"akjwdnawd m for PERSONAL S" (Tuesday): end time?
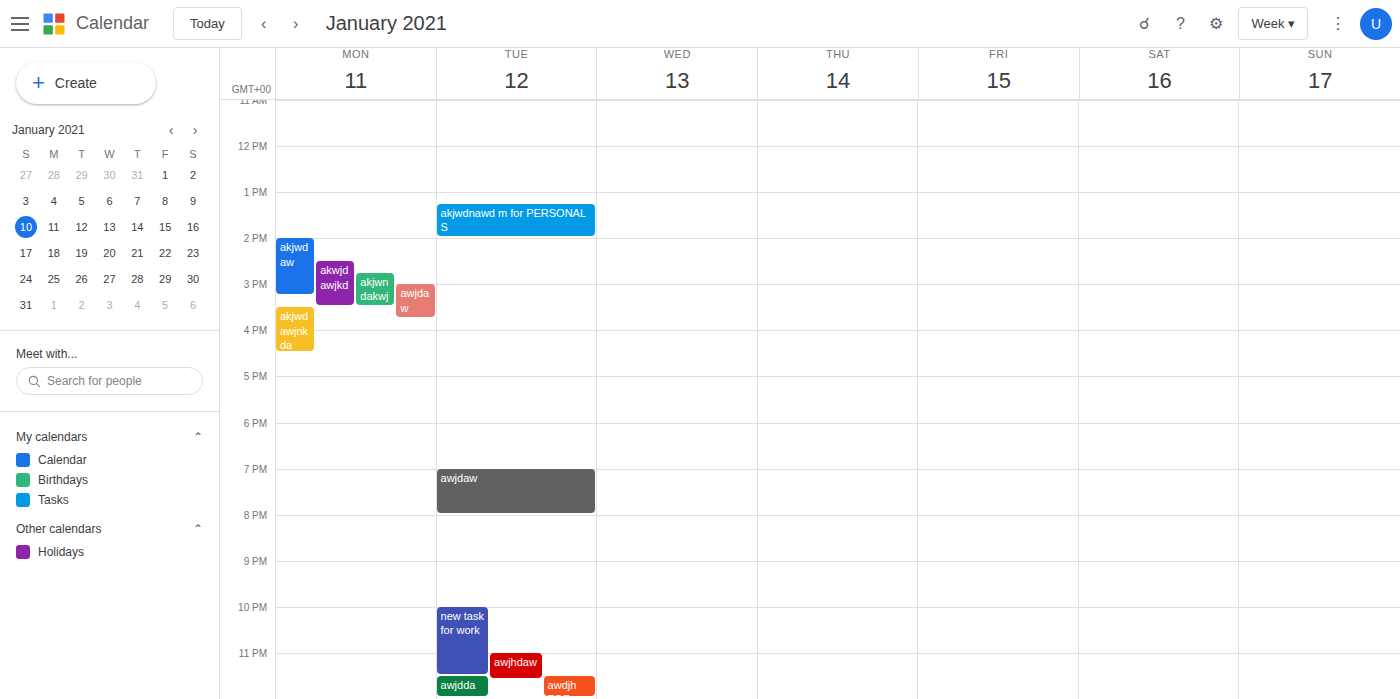
14:00